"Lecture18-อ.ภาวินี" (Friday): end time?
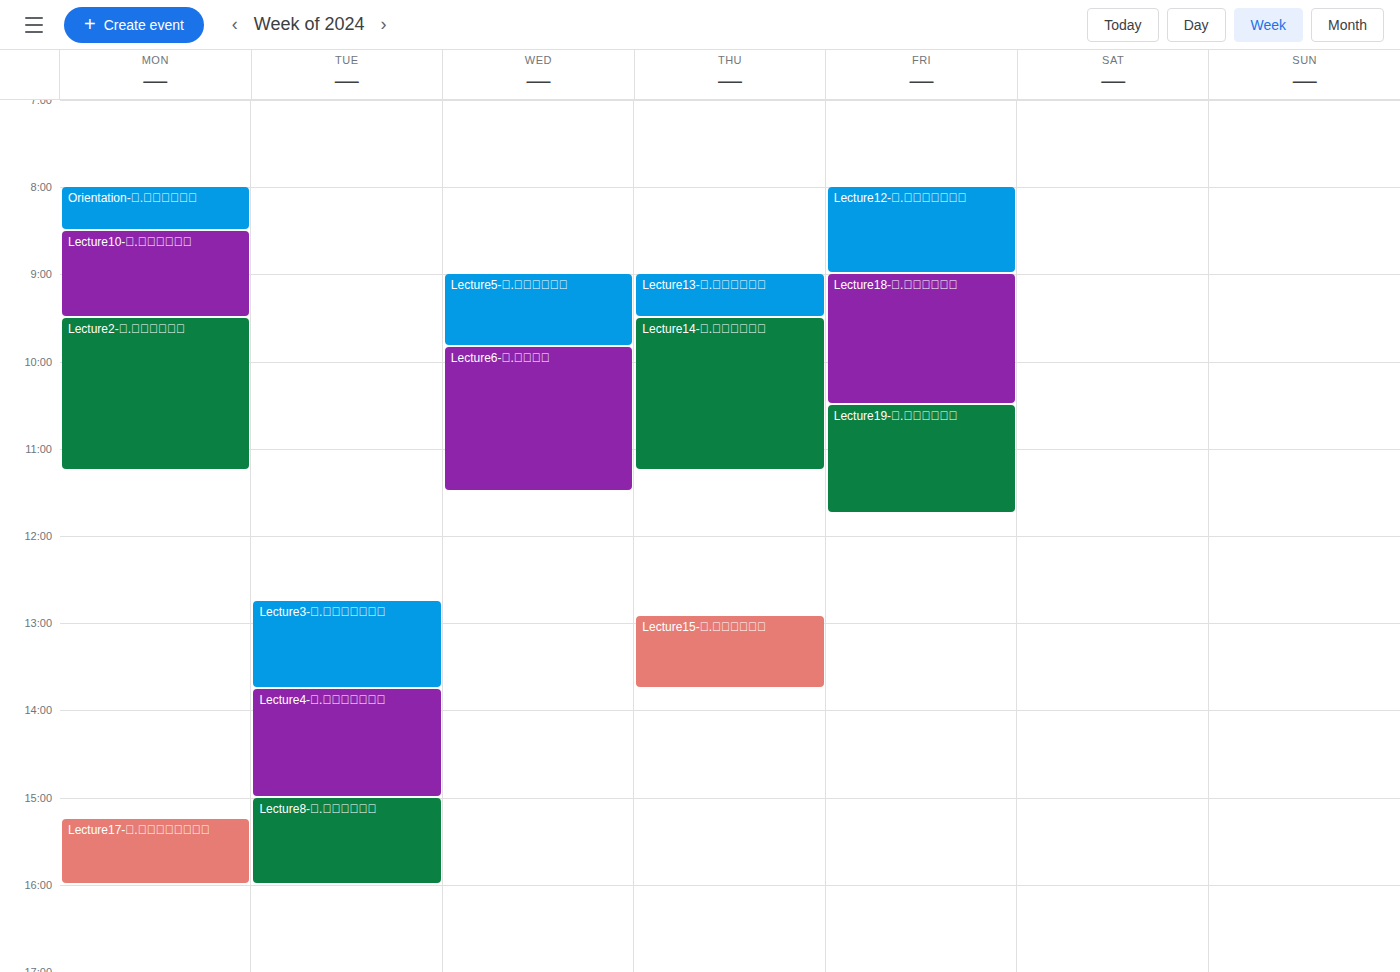
10:30 AM